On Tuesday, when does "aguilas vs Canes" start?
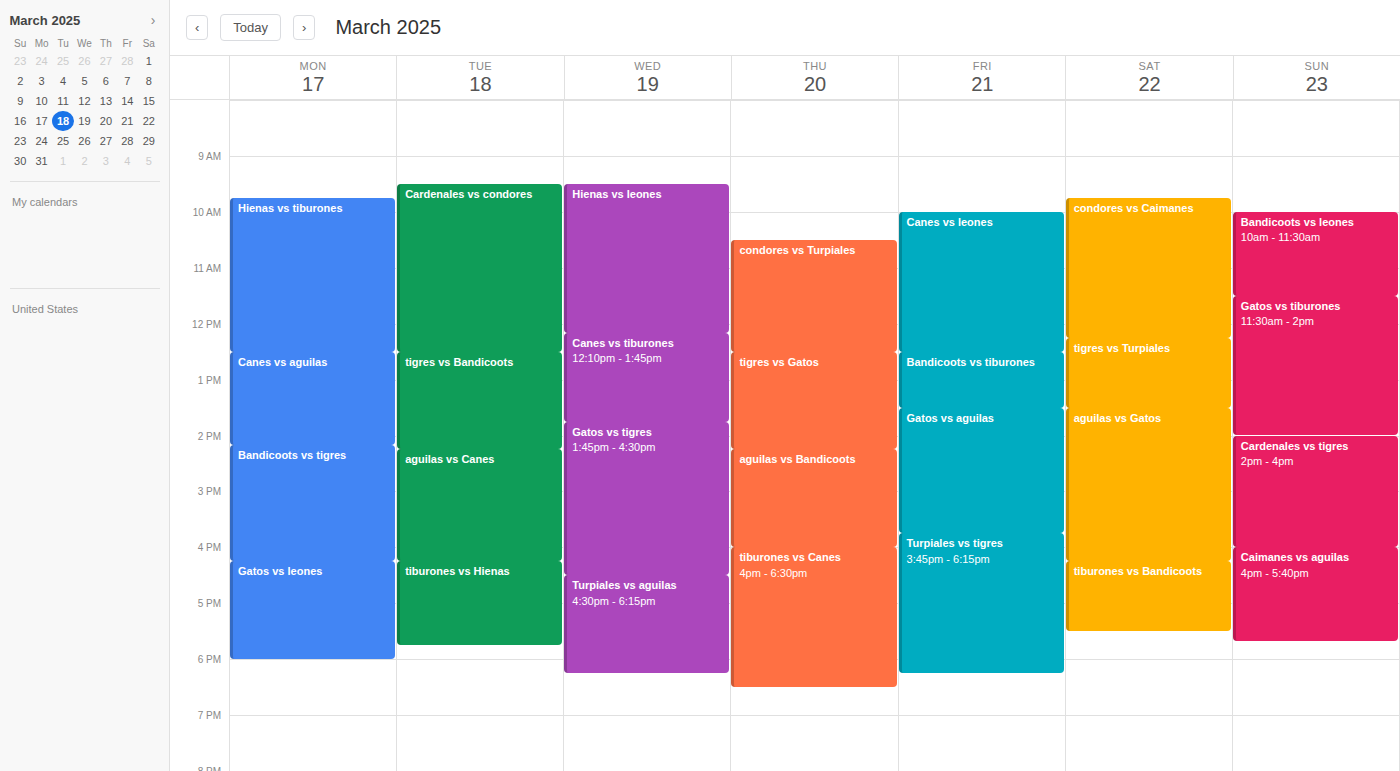
14:15